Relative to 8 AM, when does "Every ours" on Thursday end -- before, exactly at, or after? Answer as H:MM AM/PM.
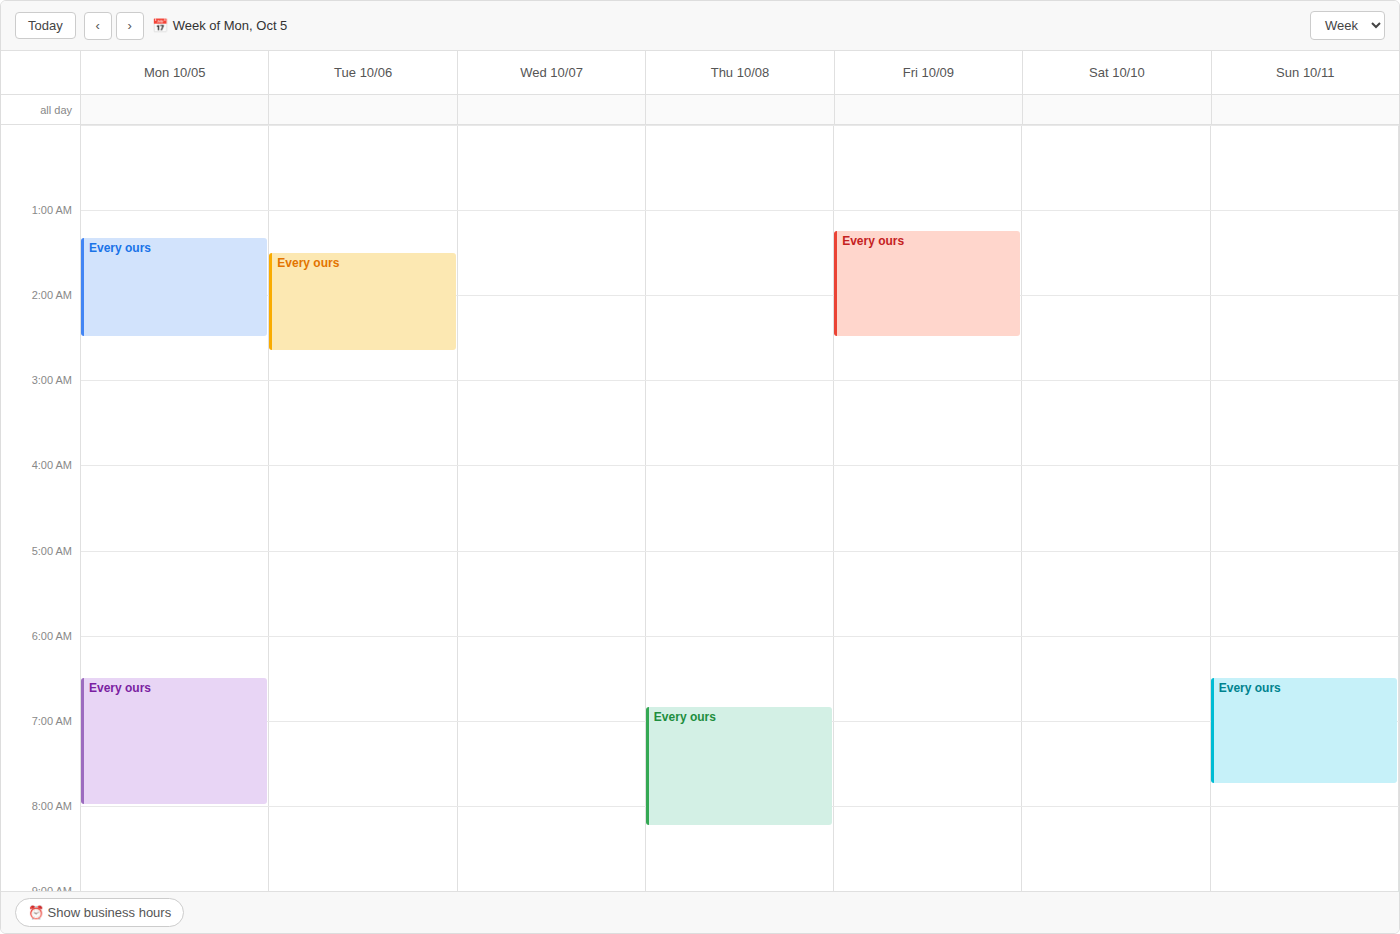
8:15 AM -- after 8 AM, 15 minutes below the 8 AM line.